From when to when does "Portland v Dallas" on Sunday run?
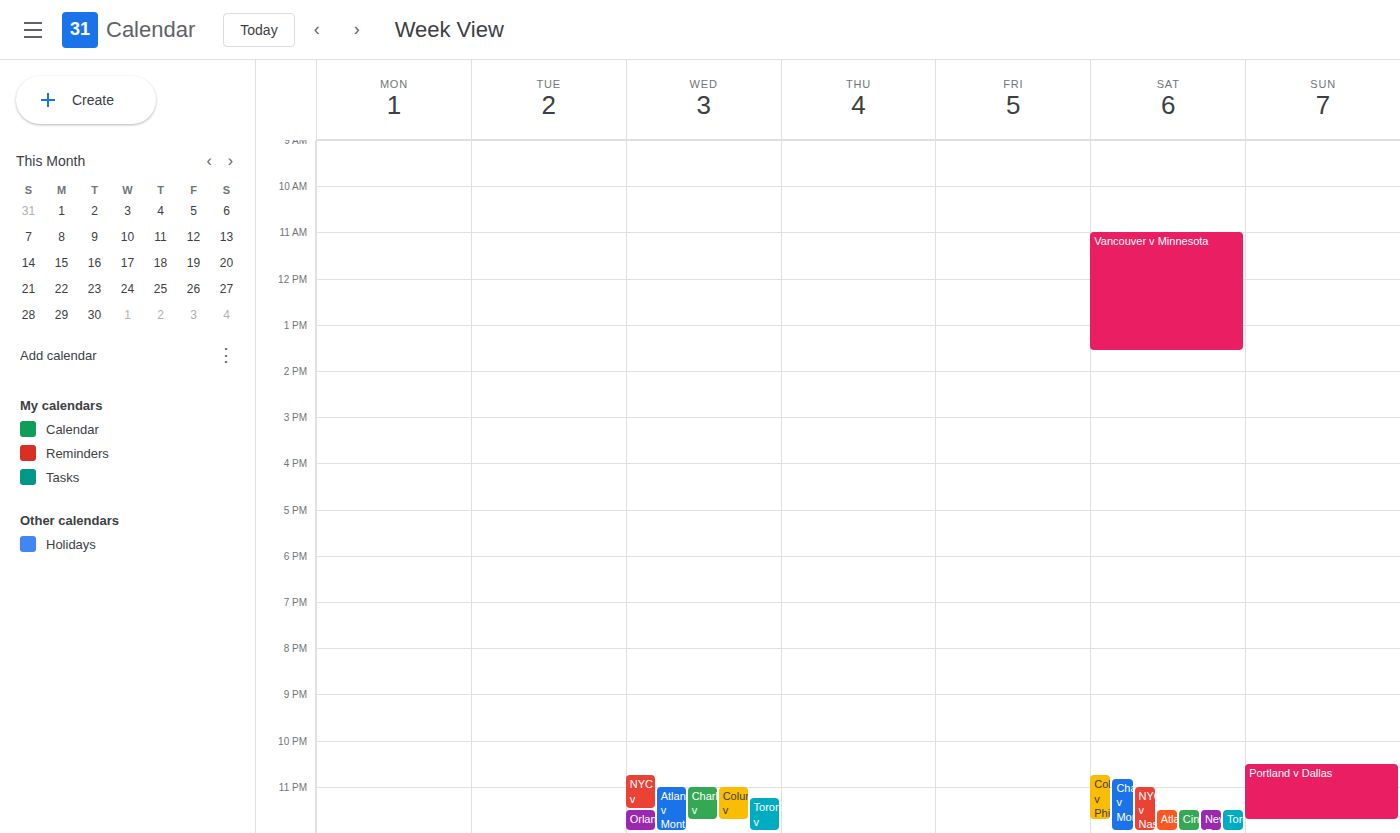
10:30 PM to 11:45 PM